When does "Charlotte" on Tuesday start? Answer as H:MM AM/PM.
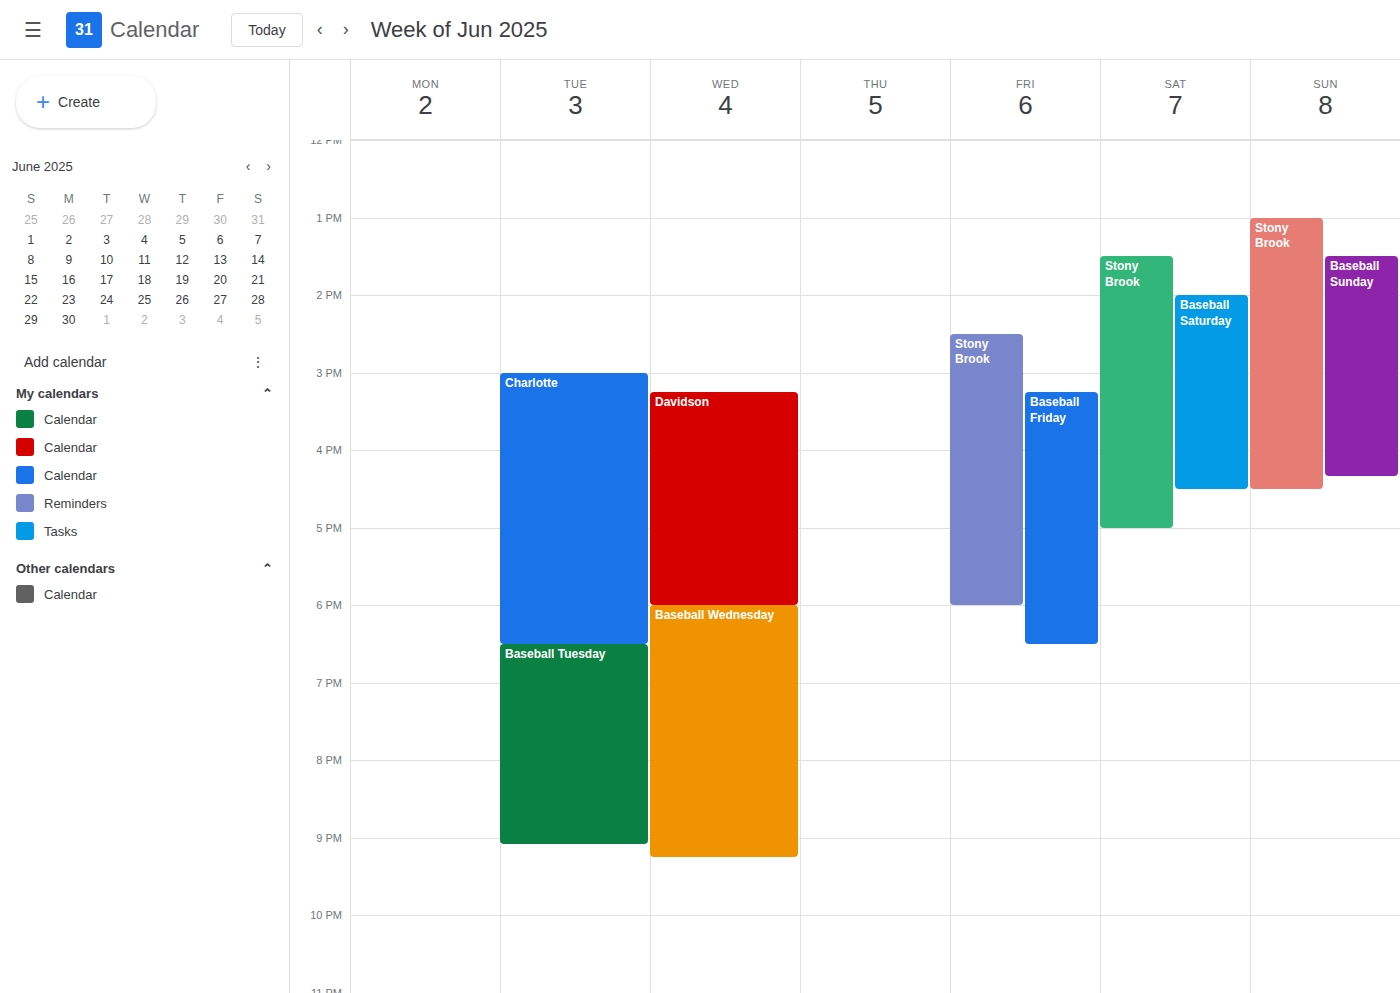
3:00 PM